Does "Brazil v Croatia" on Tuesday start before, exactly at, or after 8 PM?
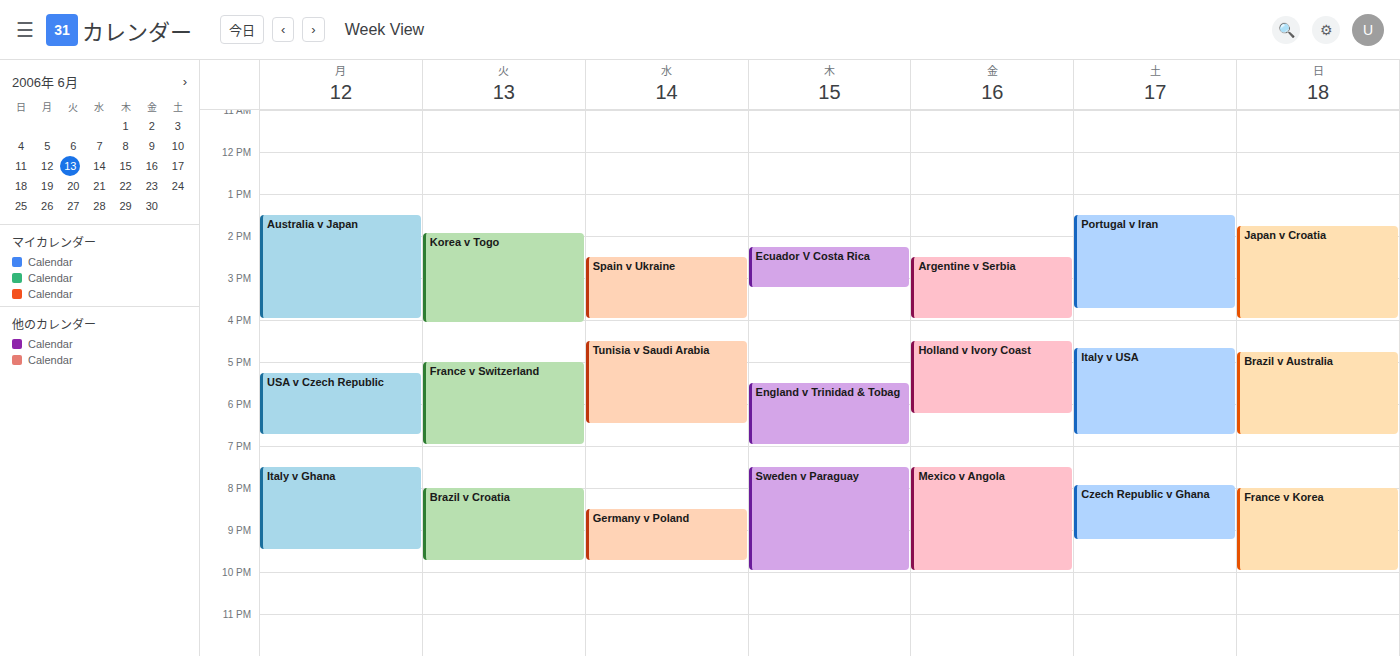
8:00 PM -- exactly at 8 PM, on the 8 PM line.